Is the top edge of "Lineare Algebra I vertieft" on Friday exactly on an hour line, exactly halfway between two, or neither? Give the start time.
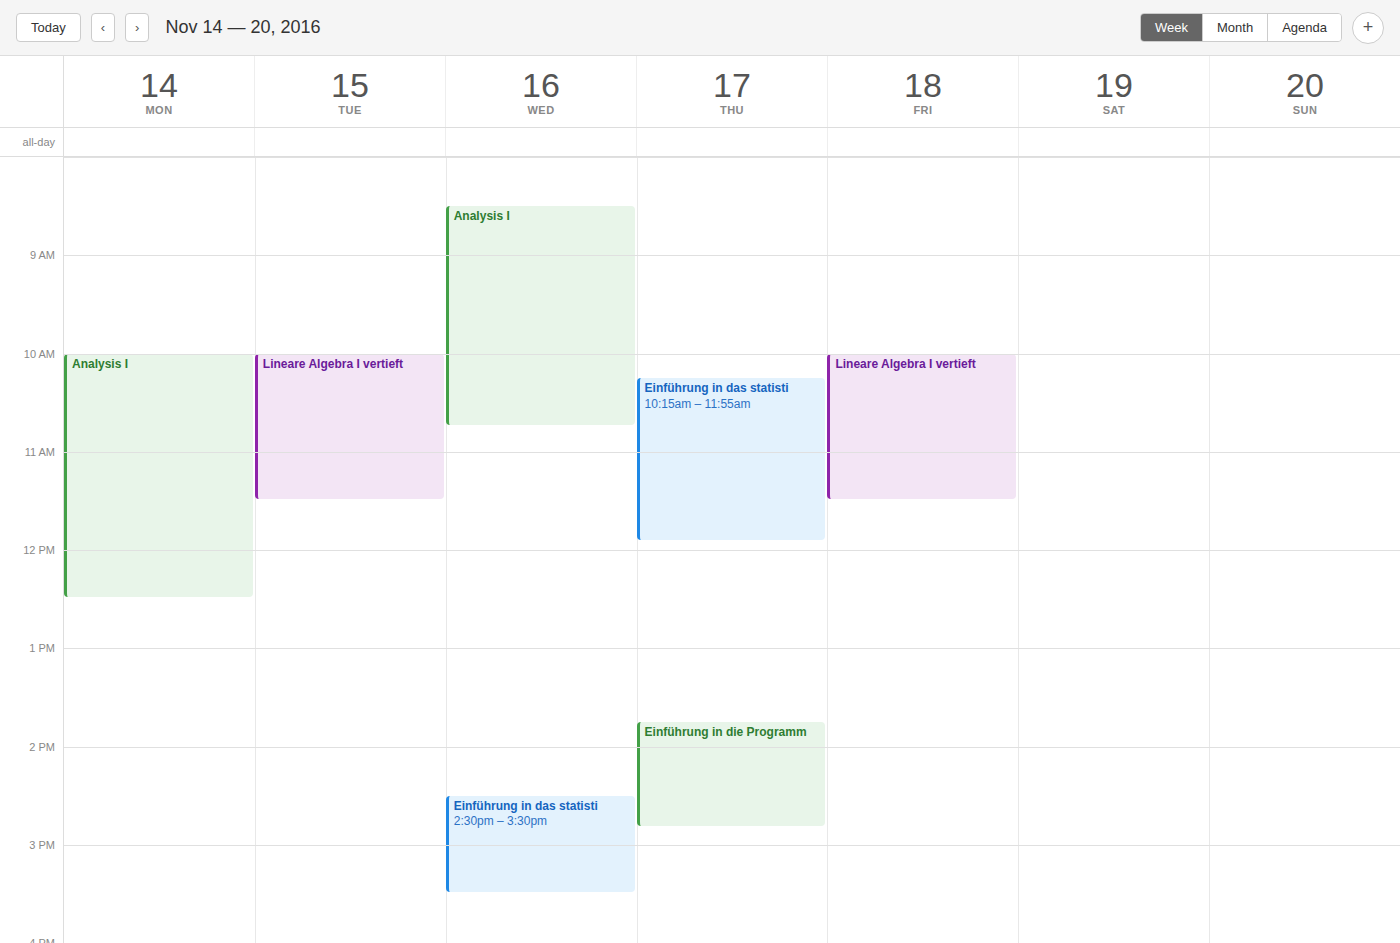
10:00 AM -- exactly on the 10 AM line.